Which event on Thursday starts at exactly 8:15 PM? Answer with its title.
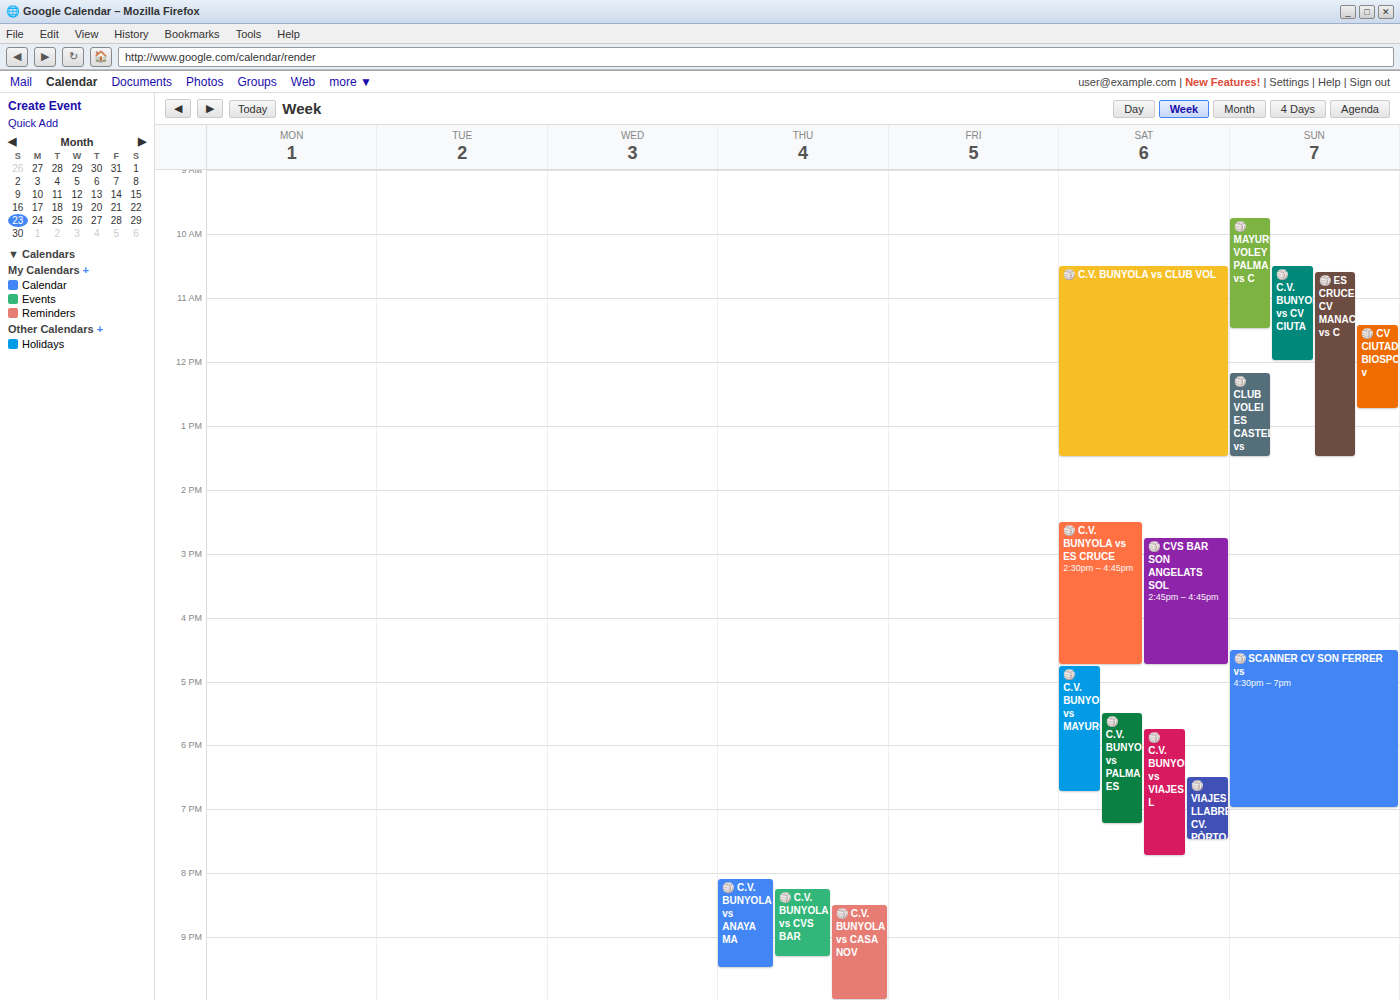
"🏐 C.V. BUNYOLA vs CVS BAR"